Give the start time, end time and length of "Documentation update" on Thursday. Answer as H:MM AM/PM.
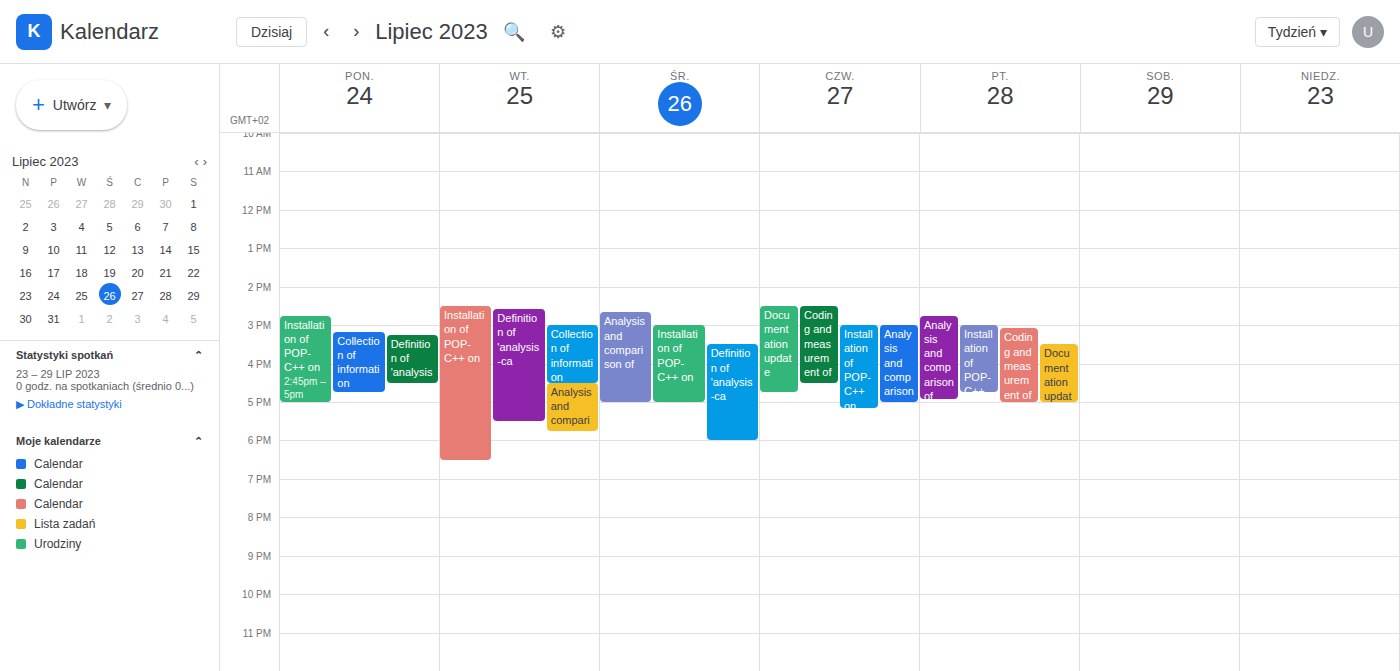
2:30 PM to 4:45 PM, 2 hours 15 minutes